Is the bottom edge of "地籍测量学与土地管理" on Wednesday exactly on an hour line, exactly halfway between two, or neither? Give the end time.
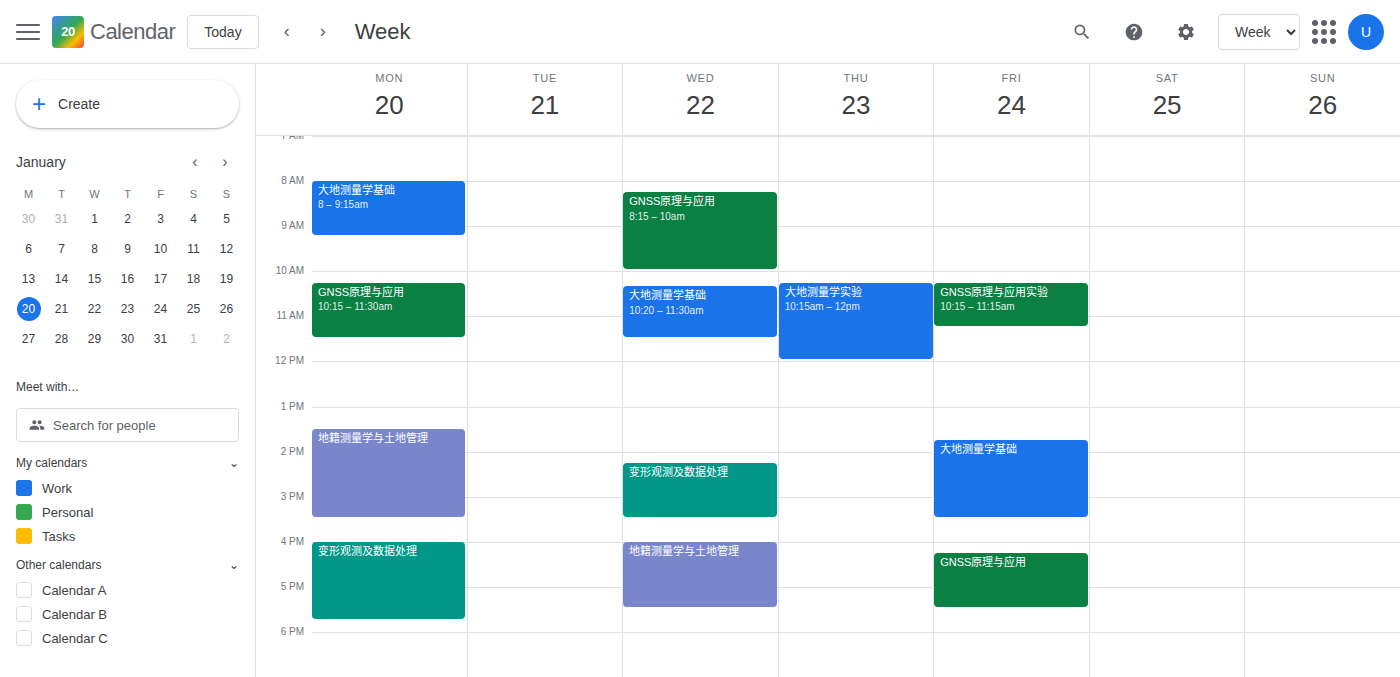
5:30 PM -- halfway between the 5 PM and 6 PM lines.